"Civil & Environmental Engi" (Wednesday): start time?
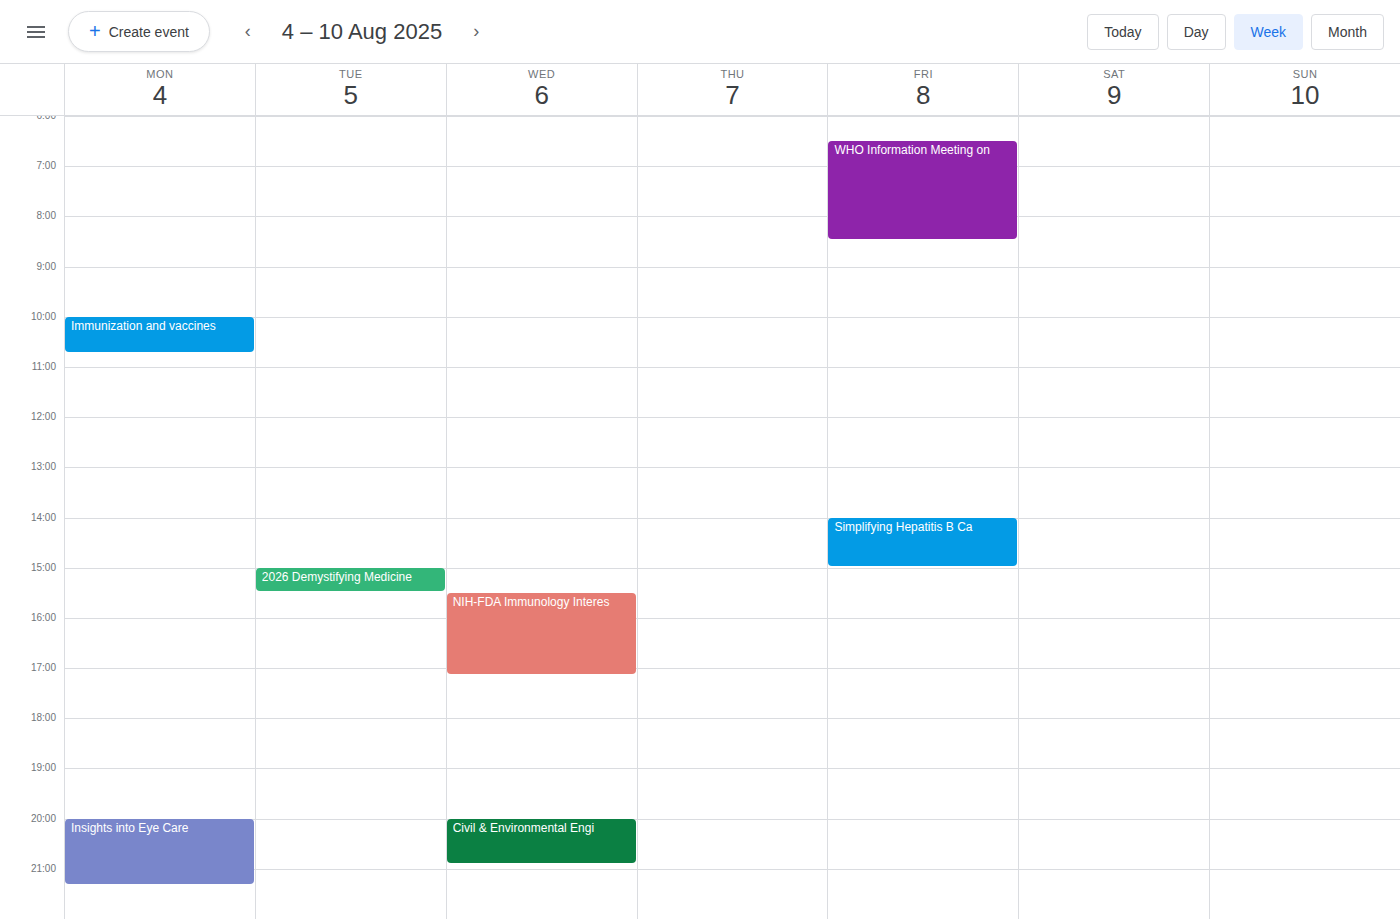
8:00 PM